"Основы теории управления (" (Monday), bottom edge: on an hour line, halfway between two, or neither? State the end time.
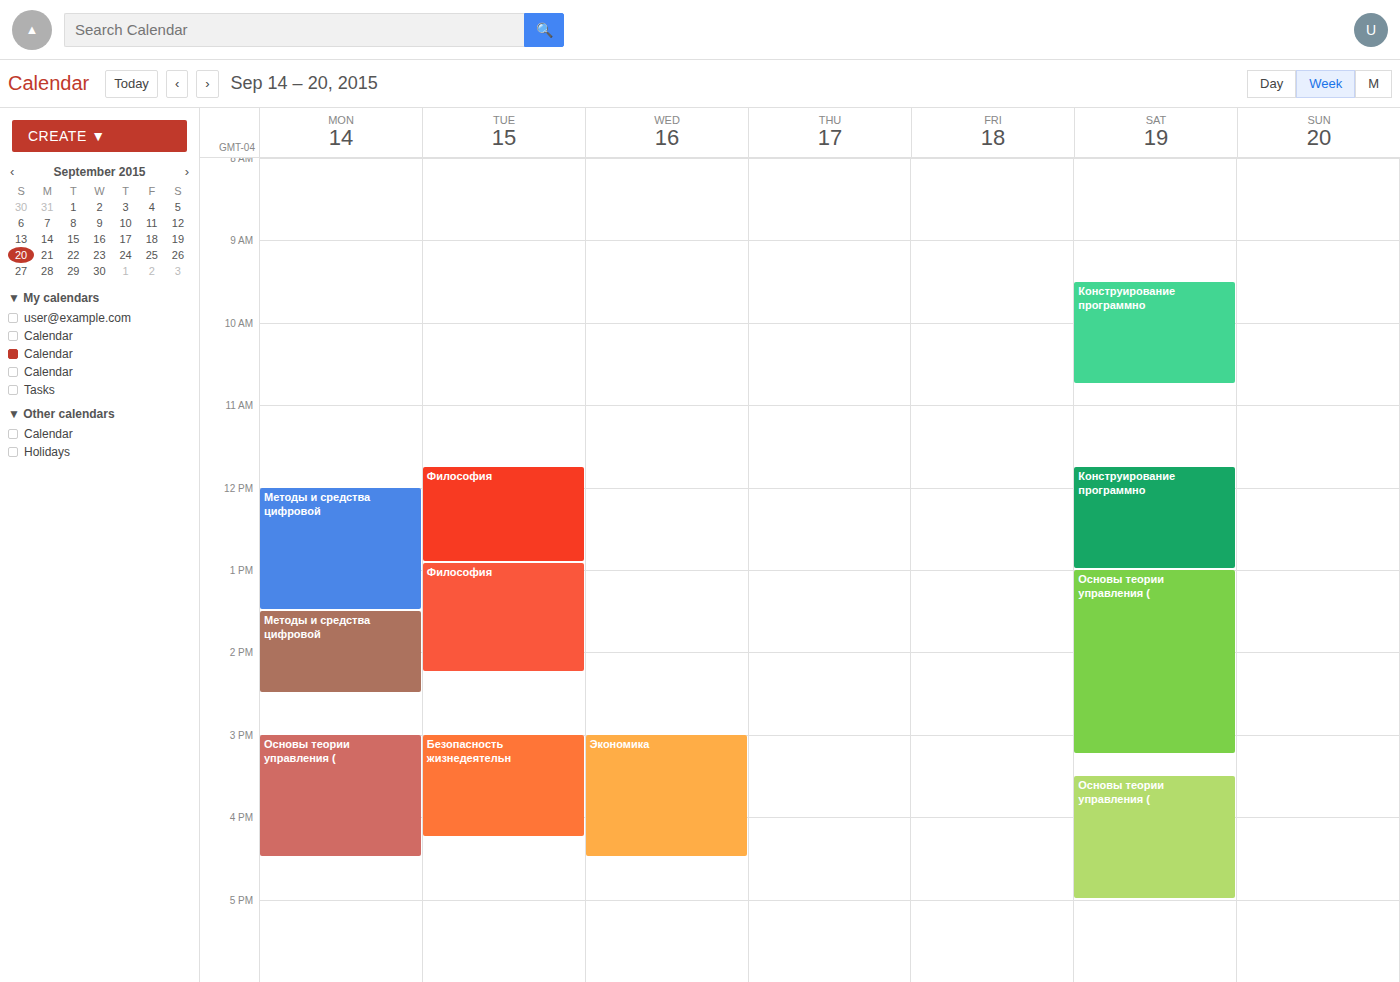
16:30 -- halfway between the 16:00 and 17:00 lines.